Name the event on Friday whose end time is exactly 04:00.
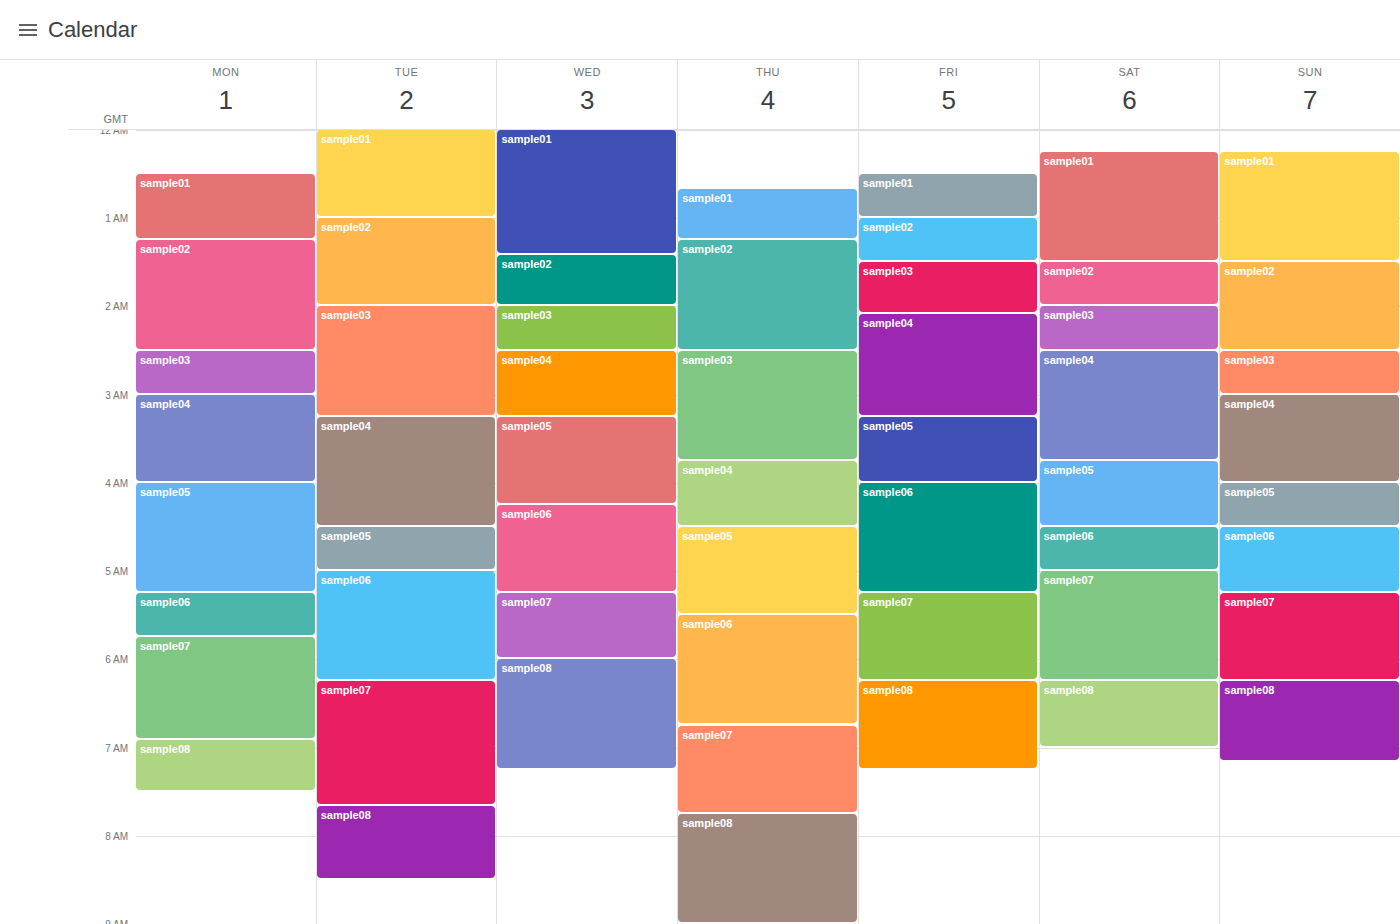
"sample05"